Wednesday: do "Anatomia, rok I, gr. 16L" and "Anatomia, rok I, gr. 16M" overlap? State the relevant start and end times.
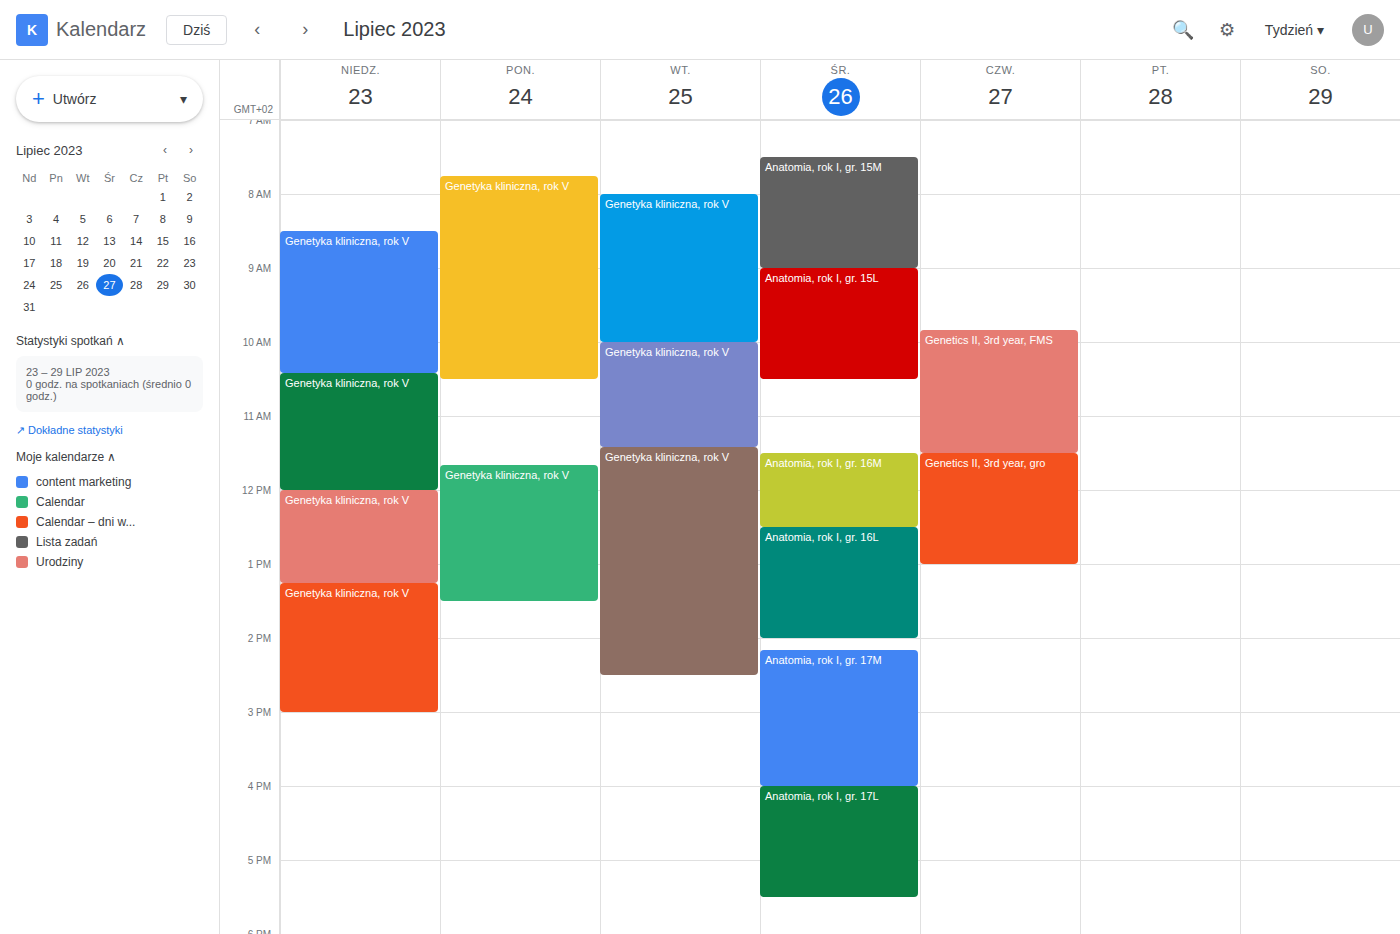
"Anatomia, rok I, gr. 16M" ends at 12:30 PM, exactly when "Anatomia, rok I, gr. 16L" starts -- they touch but do not overlap.